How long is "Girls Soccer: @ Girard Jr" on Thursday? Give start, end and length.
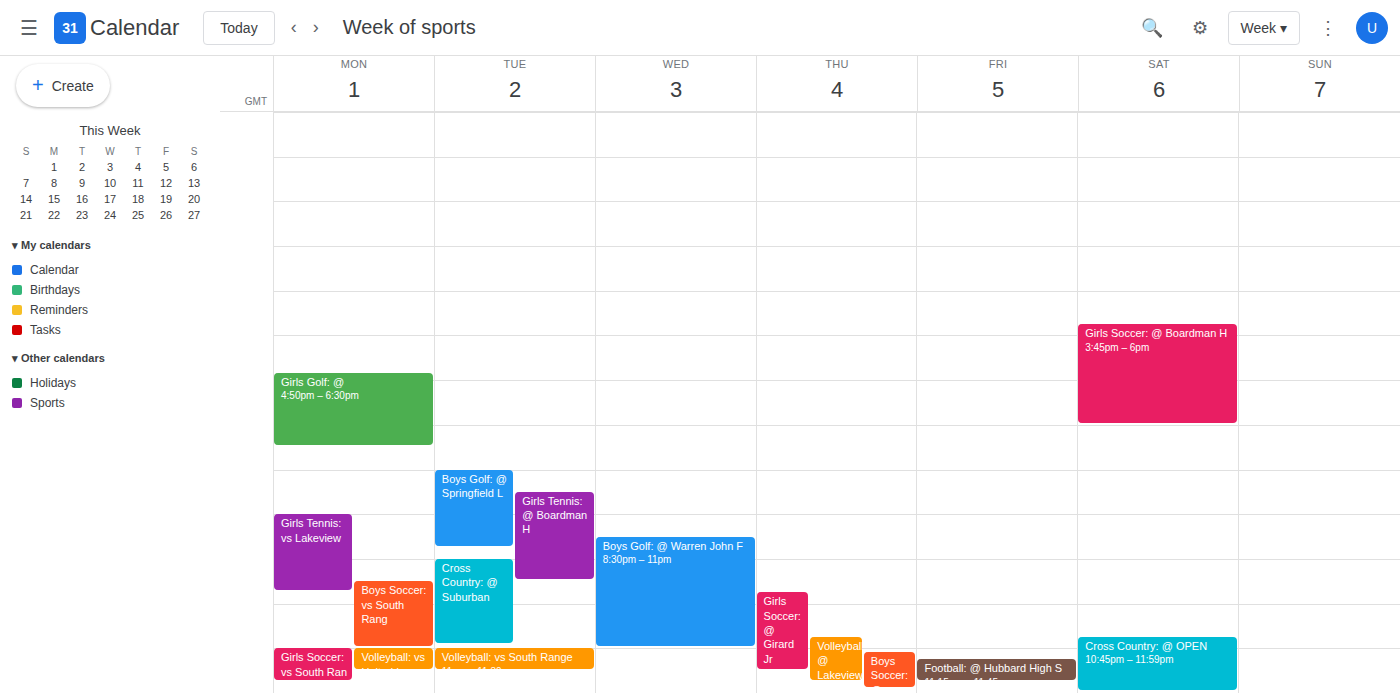
9:45 PM to 11:30 PM, 1 hour 45 minutes